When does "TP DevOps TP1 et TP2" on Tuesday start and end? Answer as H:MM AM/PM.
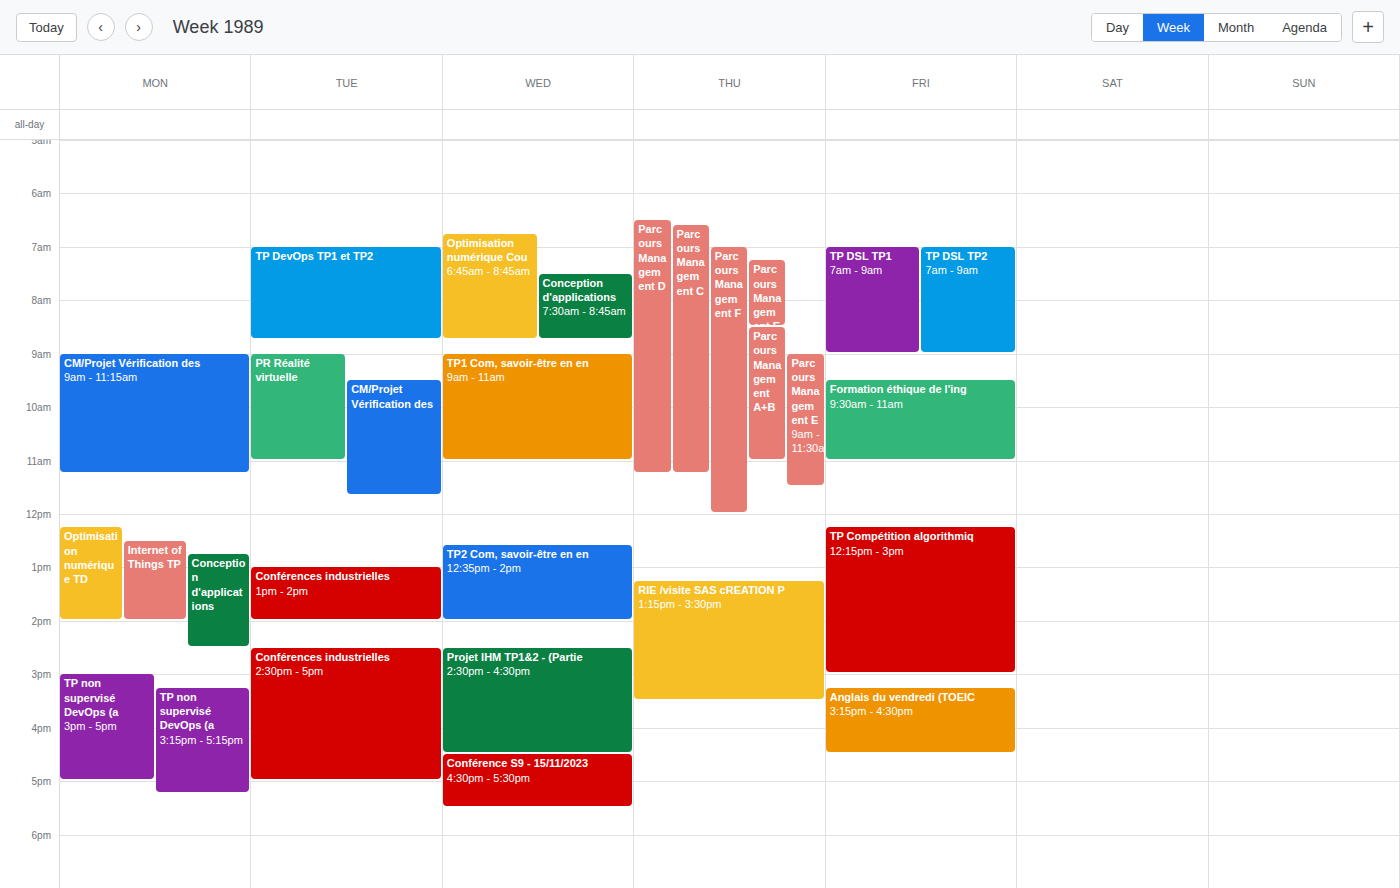
7:00 AM to 8:45 AM